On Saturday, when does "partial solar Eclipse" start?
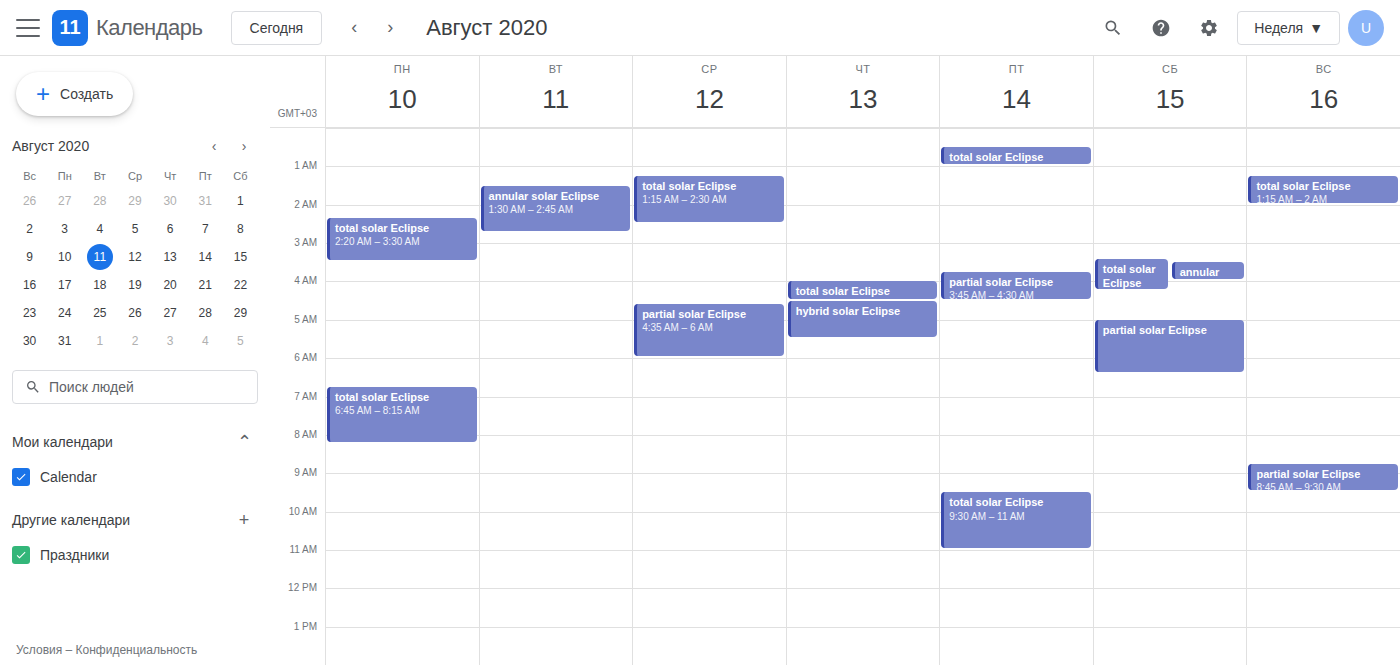
5:00 AM